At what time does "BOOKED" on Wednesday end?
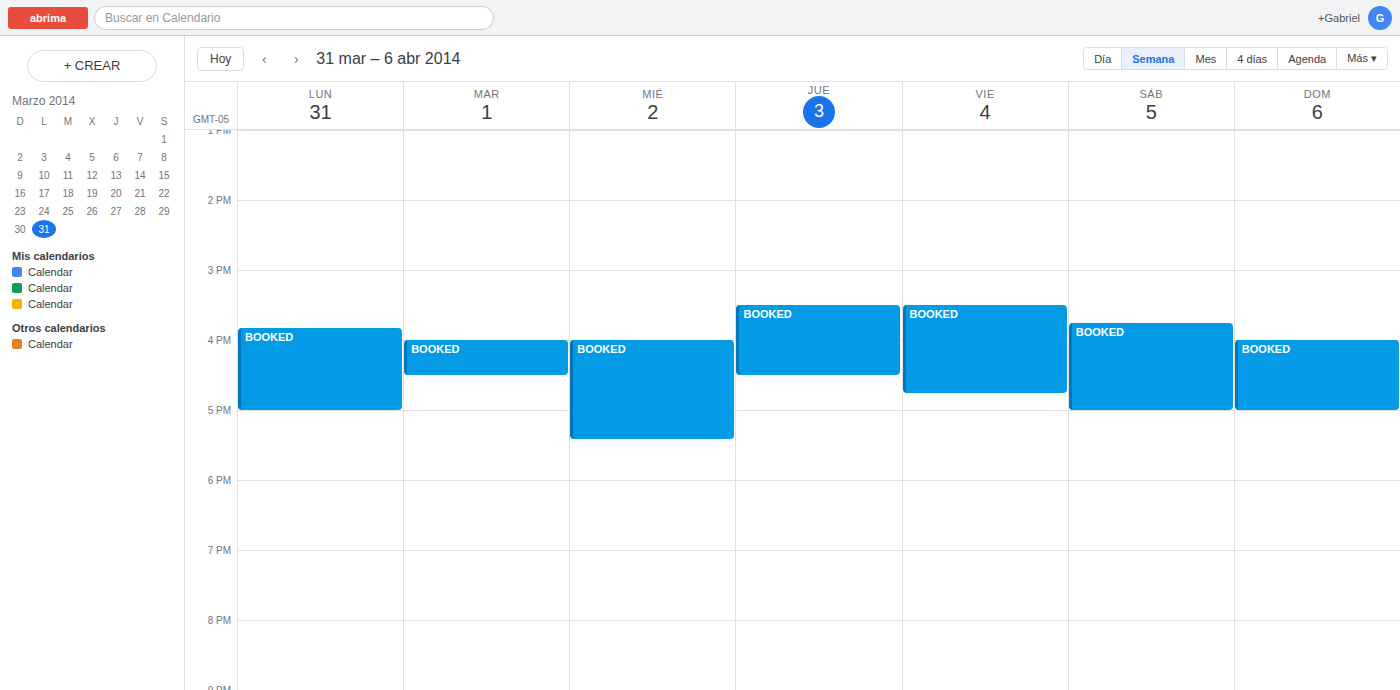
5:25 PM